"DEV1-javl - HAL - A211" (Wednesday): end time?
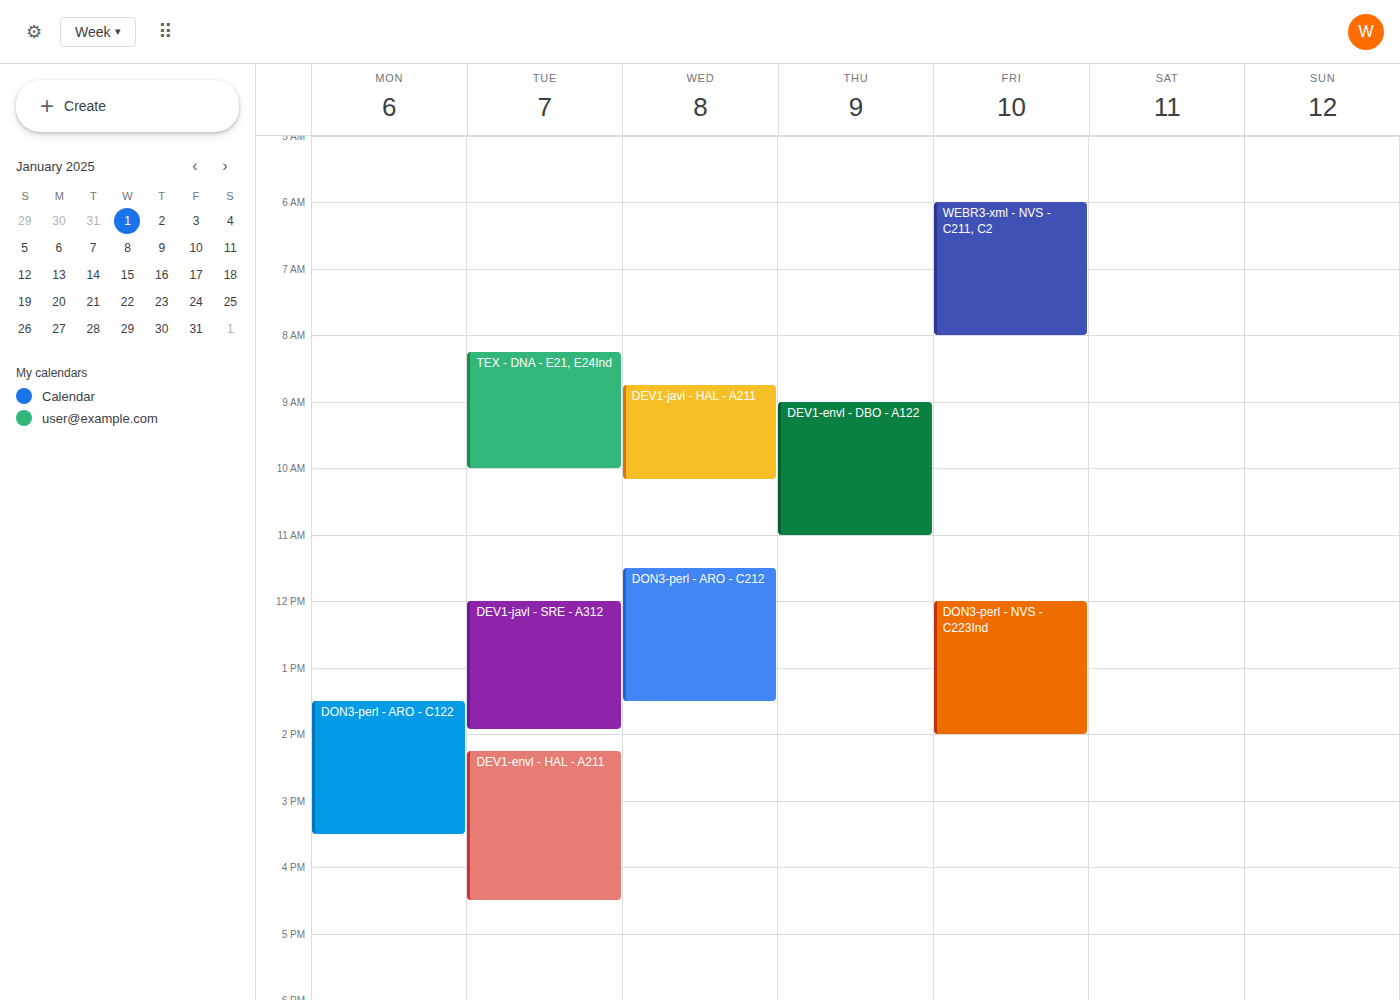
10:10 AM